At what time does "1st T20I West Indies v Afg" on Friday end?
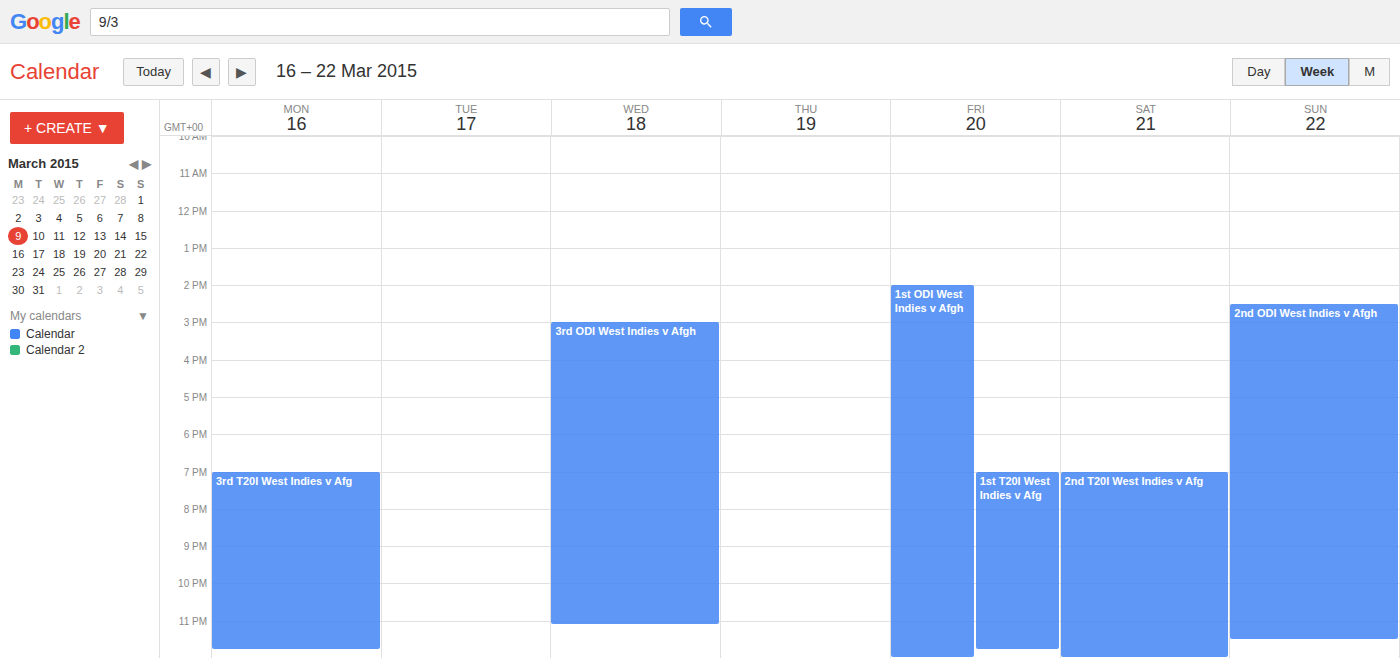
11:45 PM